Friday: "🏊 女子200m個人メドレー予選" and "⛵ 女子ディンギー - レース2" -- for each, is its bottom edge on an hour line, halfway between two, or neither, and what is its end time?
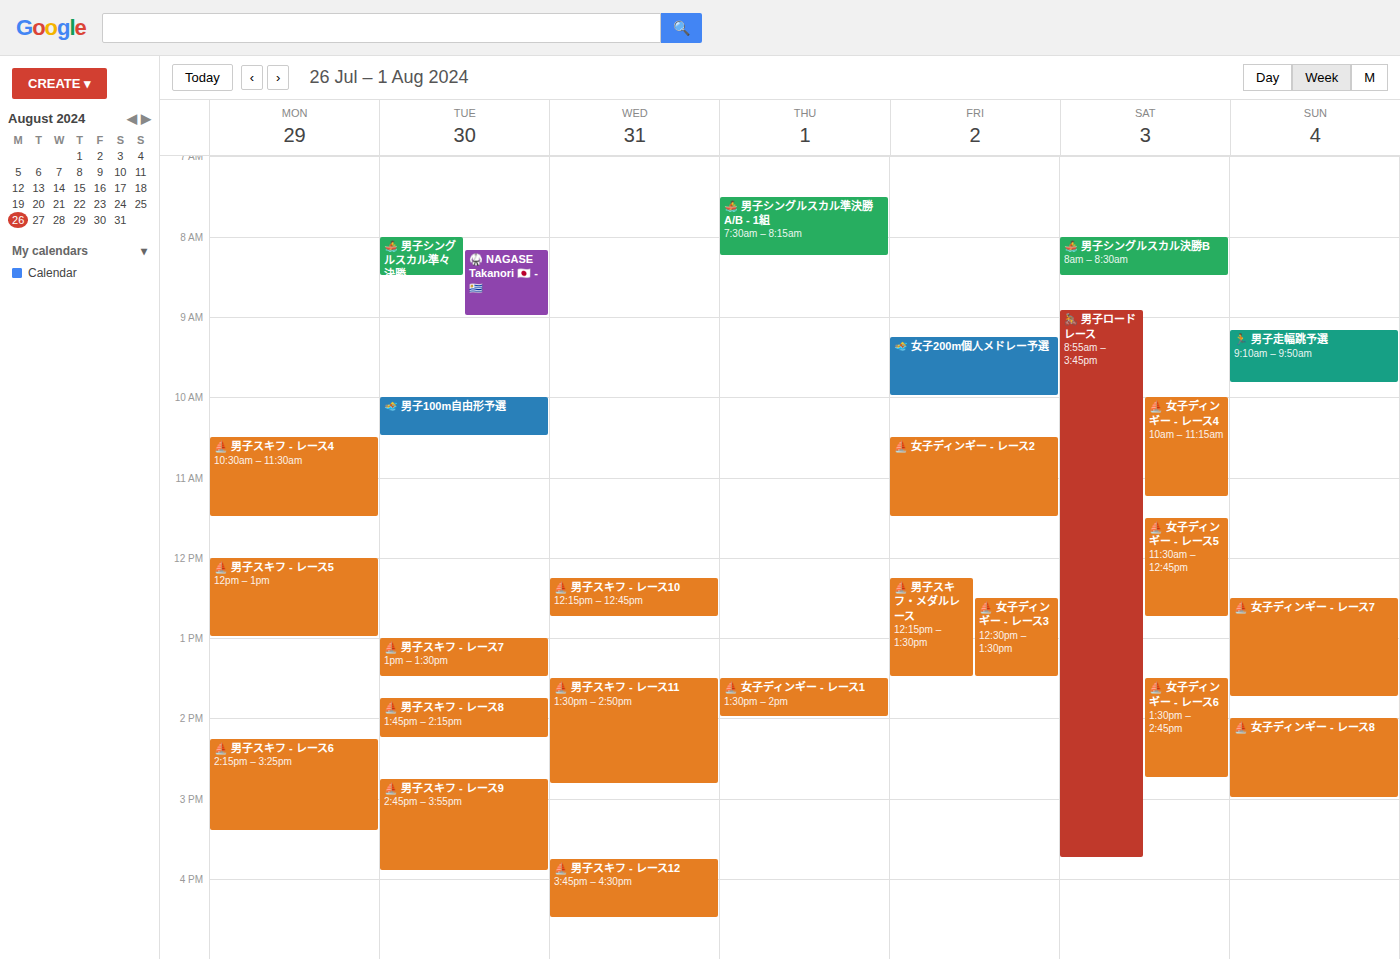
"🏊 女子200m個人メドレー予選": 10:00 AM, exactly on the 10 AM line. "⛵ 女子ディンギー - レース2": 11:30 AM, halfway between the 11 AM and 12 PM lines.